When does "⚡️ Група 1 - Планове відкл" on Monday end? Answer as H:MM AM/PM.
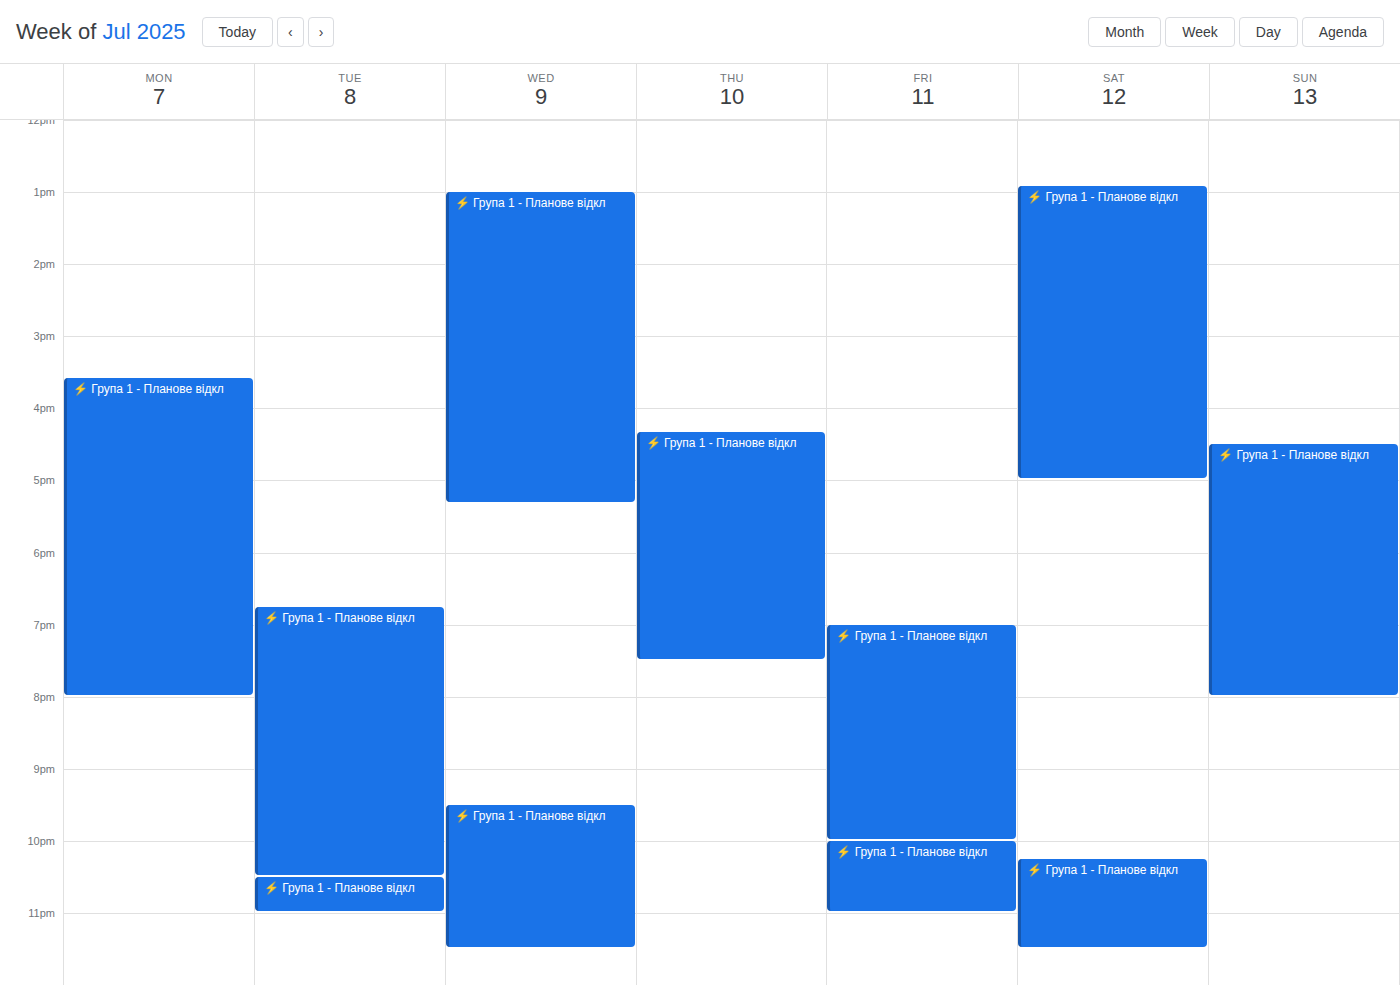
8:00 PM